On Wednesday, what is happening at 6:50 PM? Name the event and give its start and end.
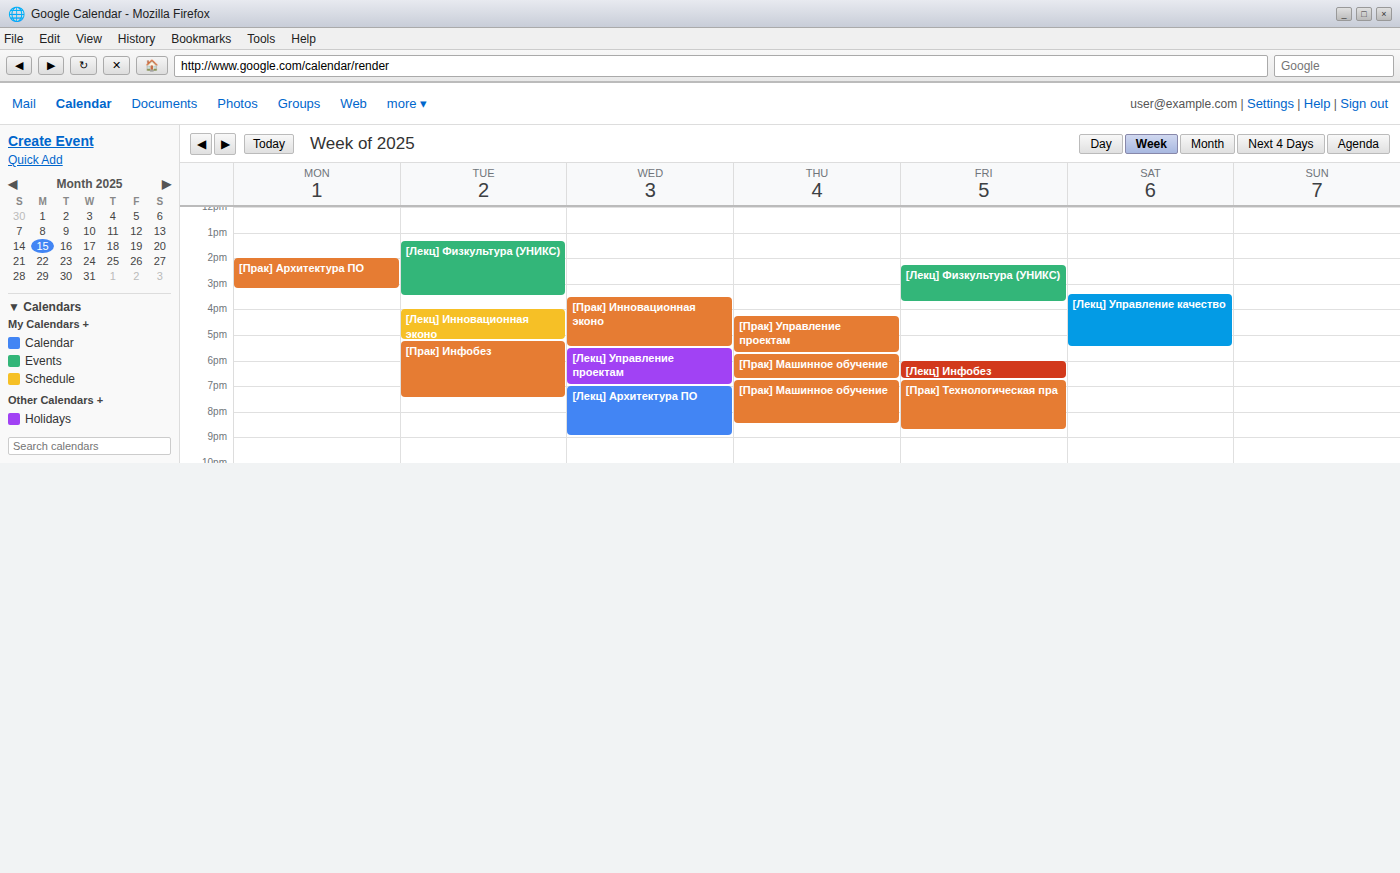
"[Лекц] Управление проектам", 5:30 PM to 7:00 PM